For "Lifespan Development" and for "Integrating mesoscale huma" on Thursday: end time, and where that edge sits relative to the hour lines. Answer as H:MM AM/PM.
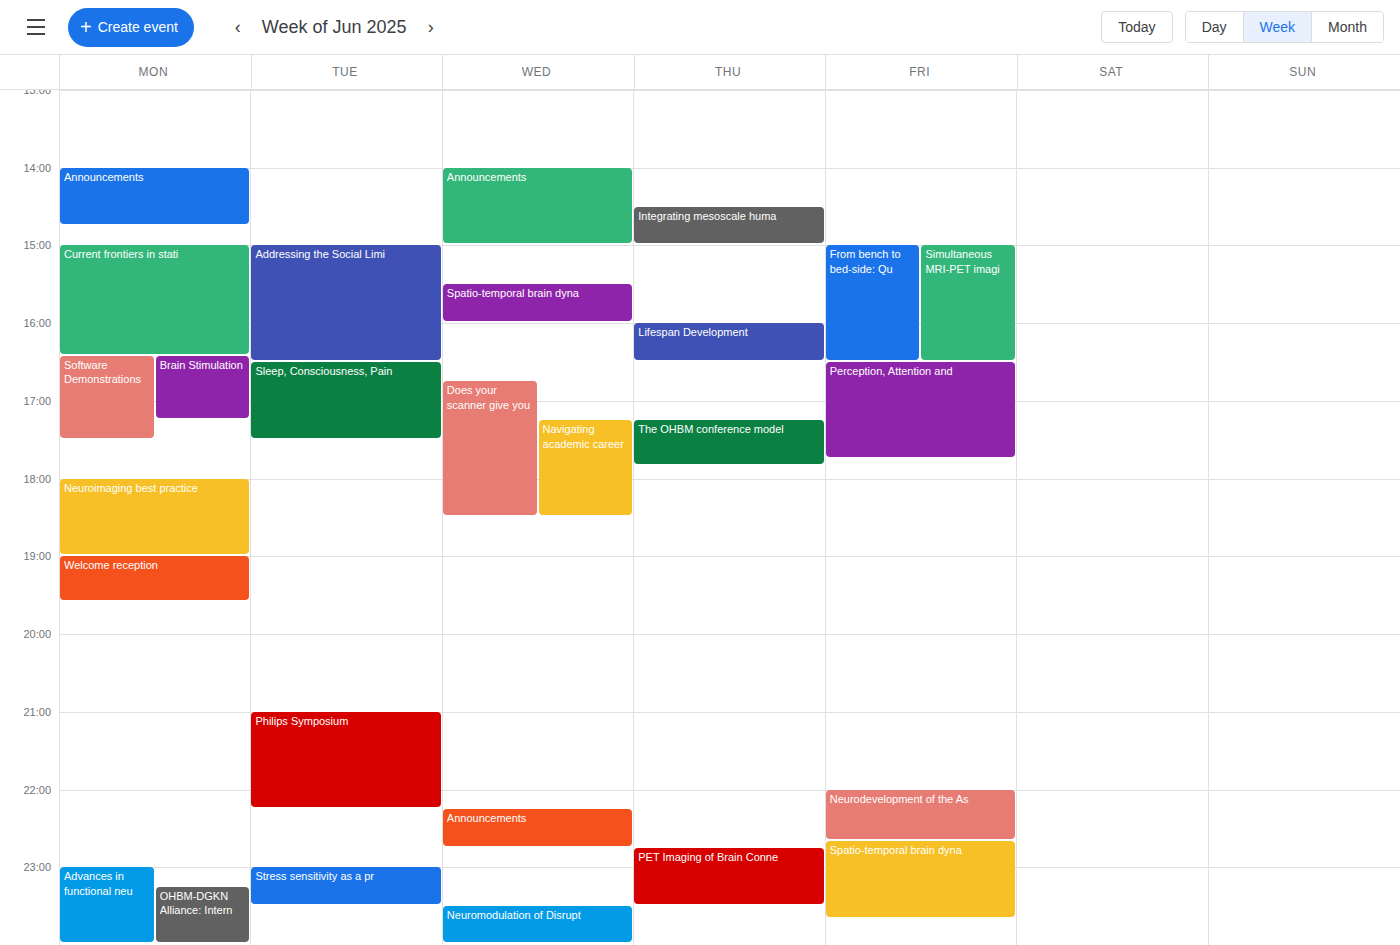
"Lifespan Development": 4:30 PM, halfway between the 4 PM and 5 PM lines. "Integrating mesoscale huma": 3:00 PM, exactly on the 3 PM line.